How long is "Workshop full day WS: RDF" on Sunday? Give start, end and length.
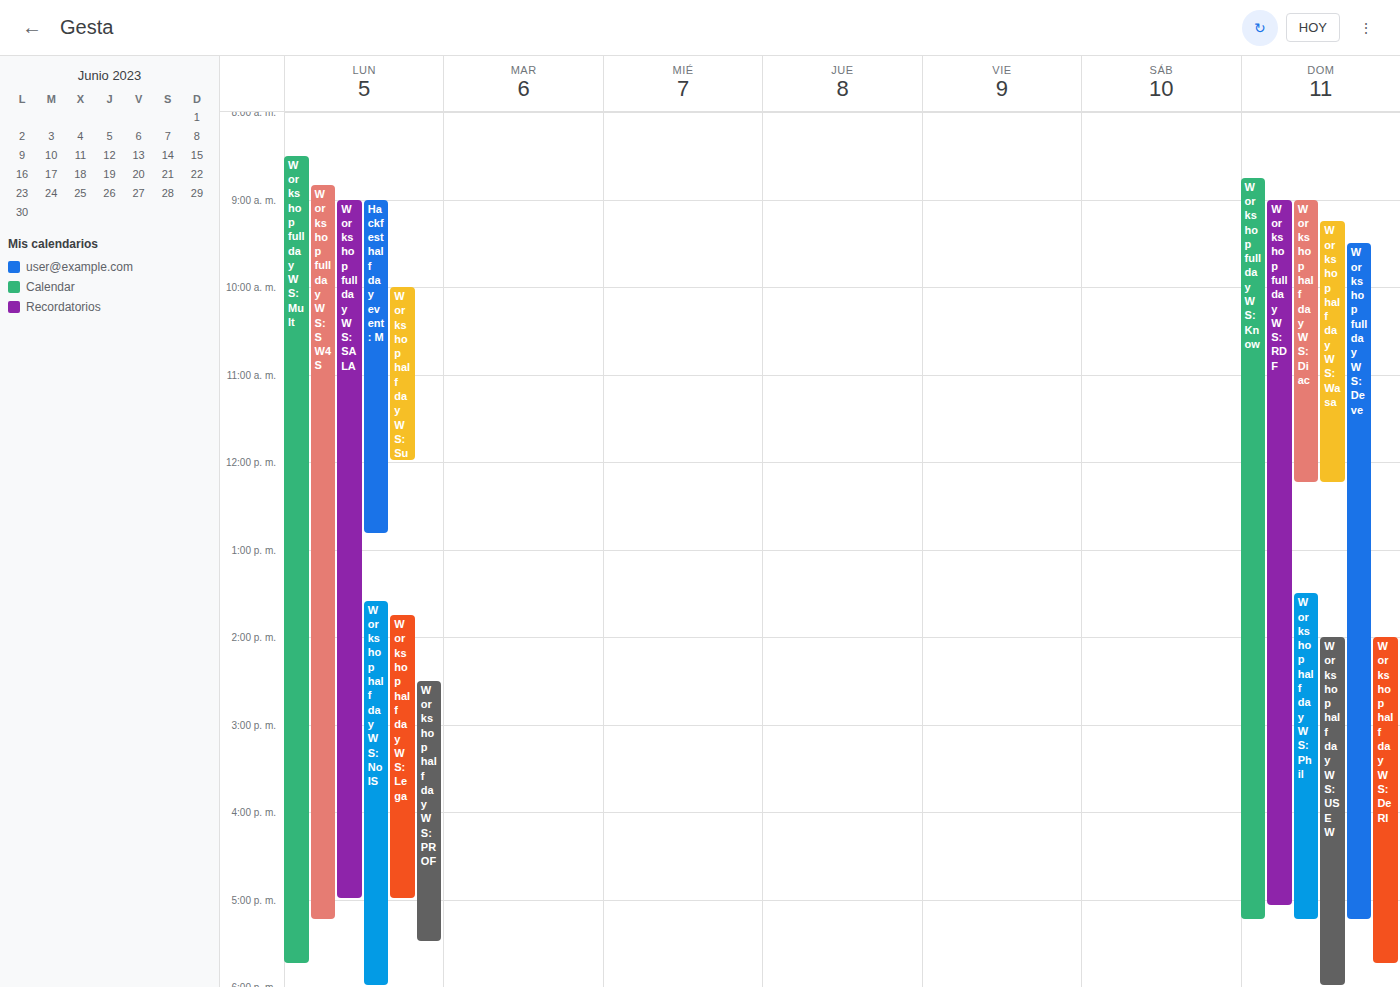
9:00 AM to 5:05 PM, 8 hours 5 minutes